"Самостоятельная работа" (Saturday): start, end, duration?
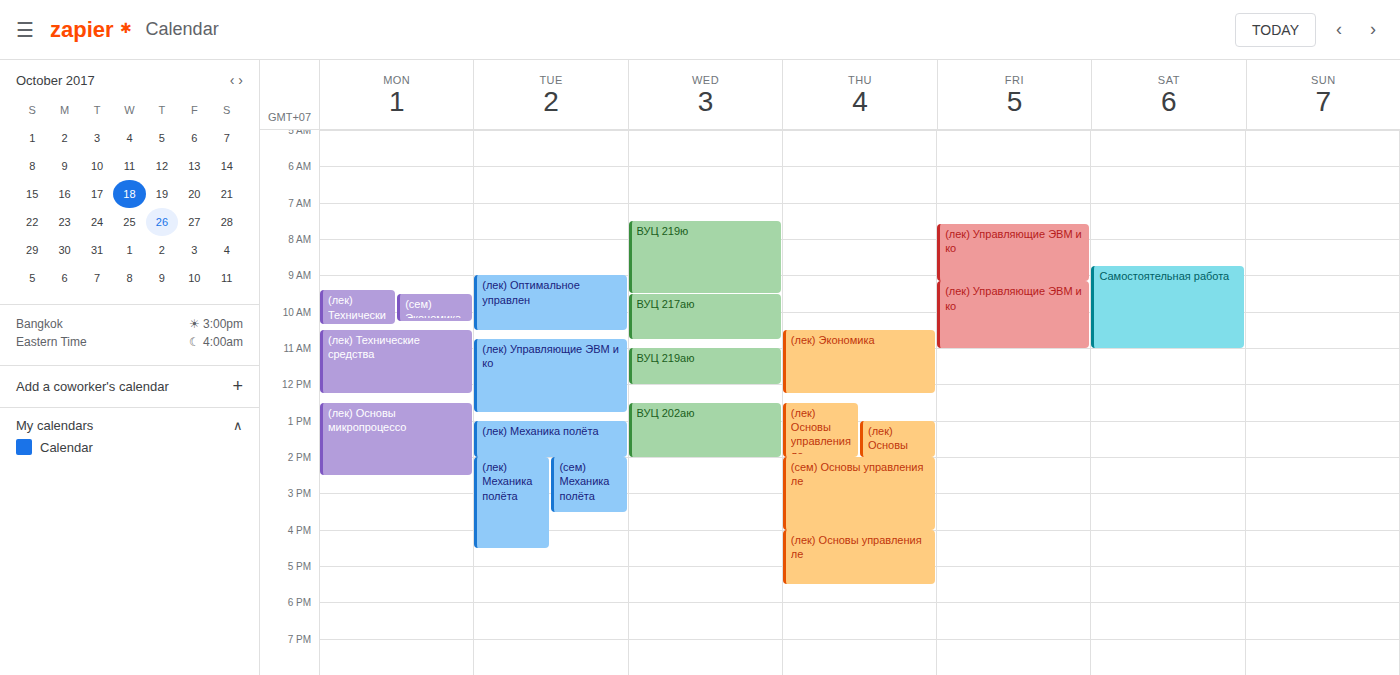
8:45 AM to 11:00 AM, 2 hours 15 minutes